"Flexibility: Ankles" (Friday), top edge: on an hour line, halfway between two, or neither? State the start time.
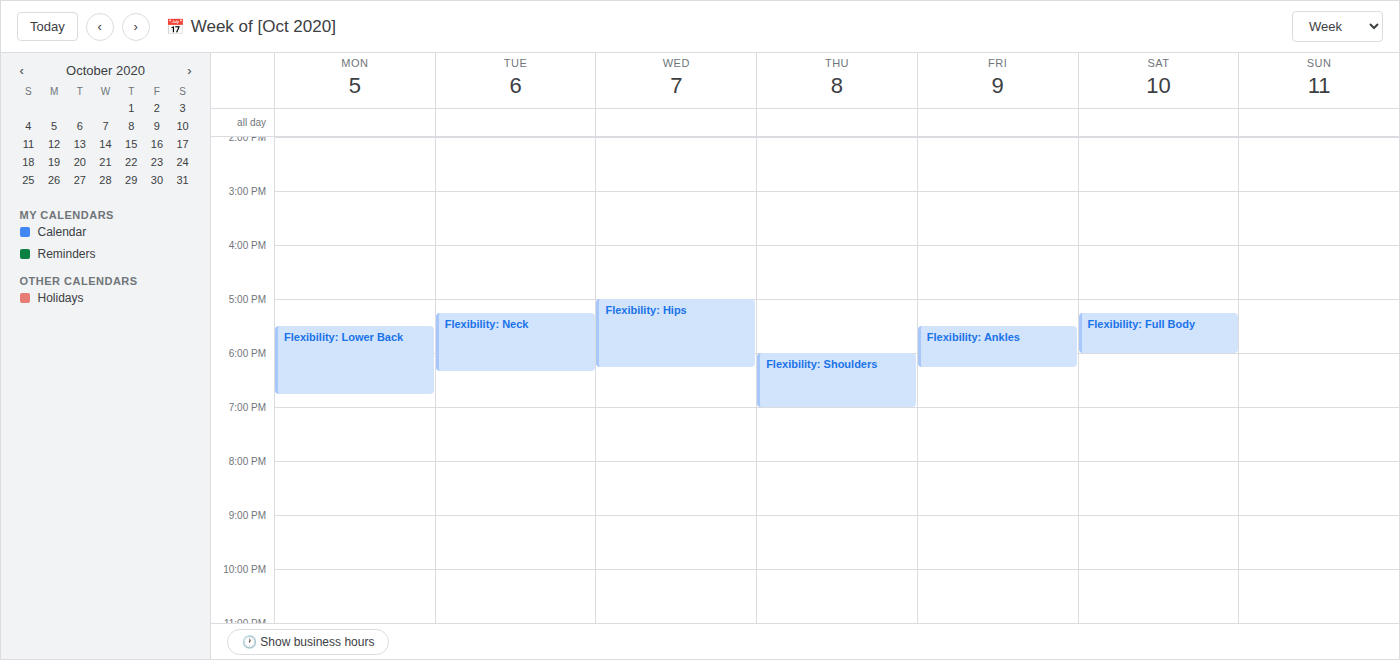
5:30 PM -- halfway between the 5 PM and 6 PM lines.